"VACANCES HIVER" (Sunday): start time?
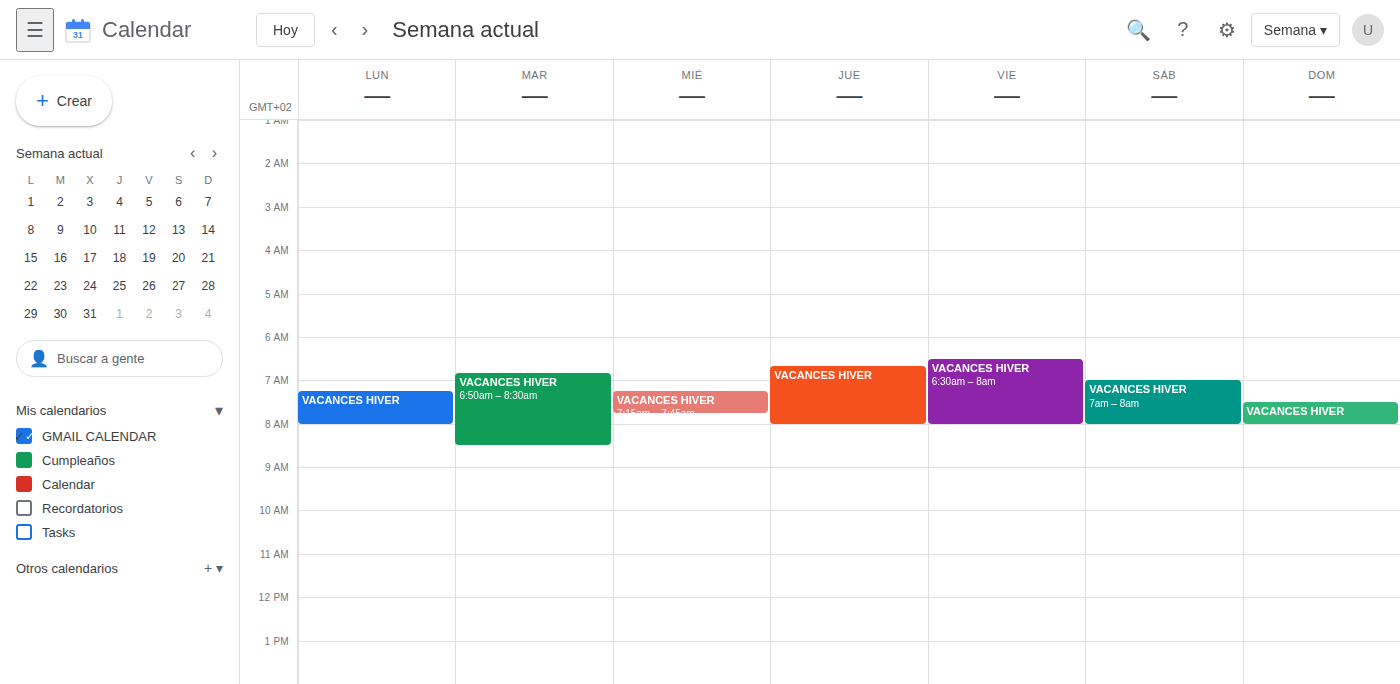
7:30 AM